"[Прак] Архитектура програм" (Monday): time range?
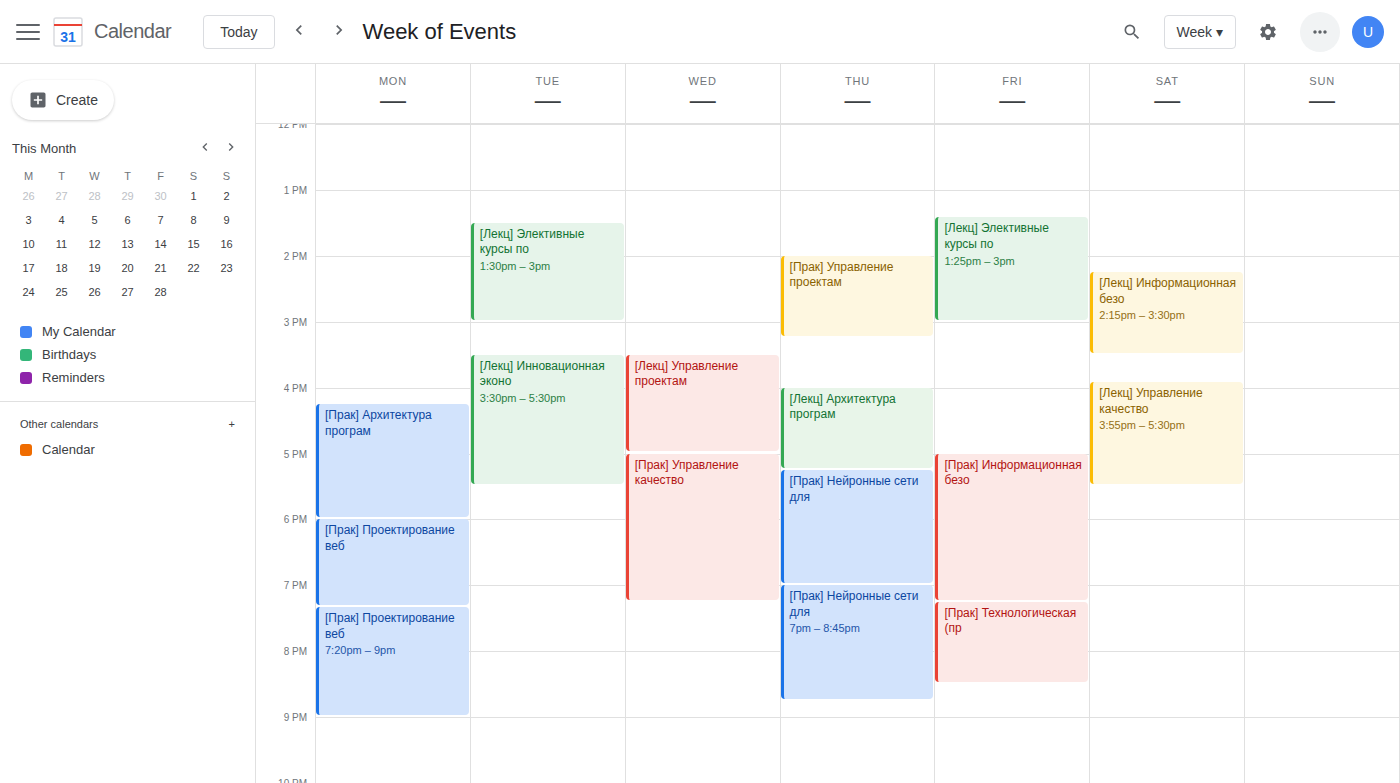
16:15 to 18:00